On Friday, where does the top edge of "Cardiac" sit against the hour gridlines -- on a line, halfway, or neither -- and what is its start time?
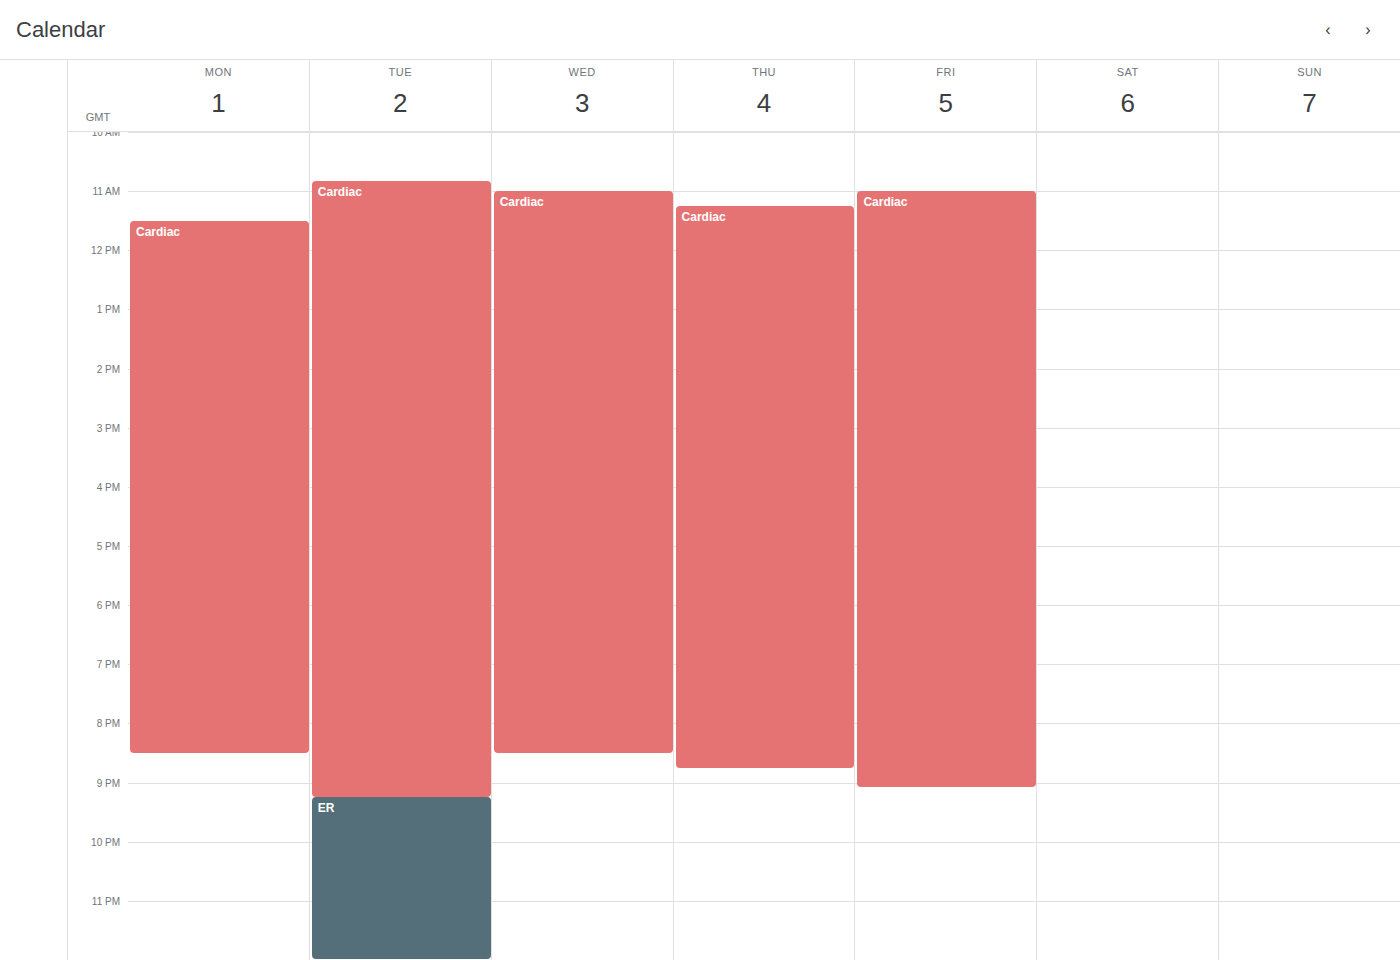
11:00 AM -- exactly on the 11 AM line.